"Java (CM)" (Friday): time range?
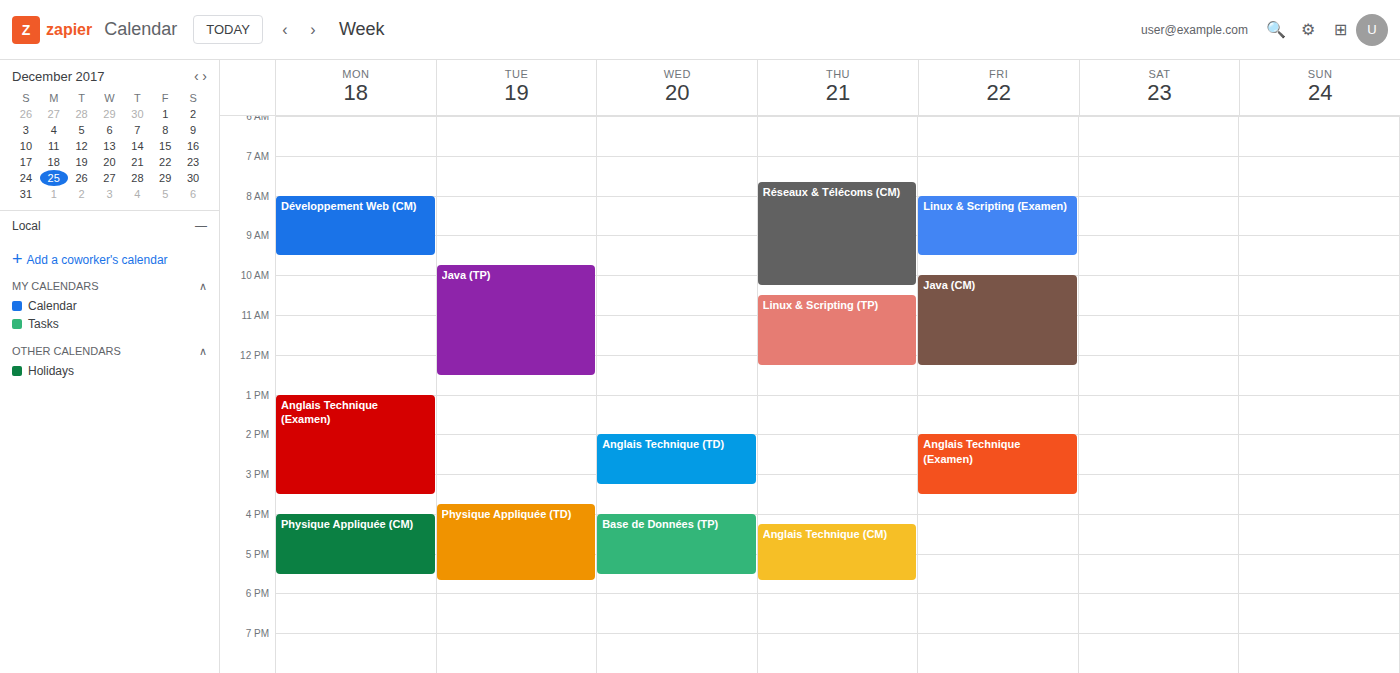
10:00 AM to 12:15 PM